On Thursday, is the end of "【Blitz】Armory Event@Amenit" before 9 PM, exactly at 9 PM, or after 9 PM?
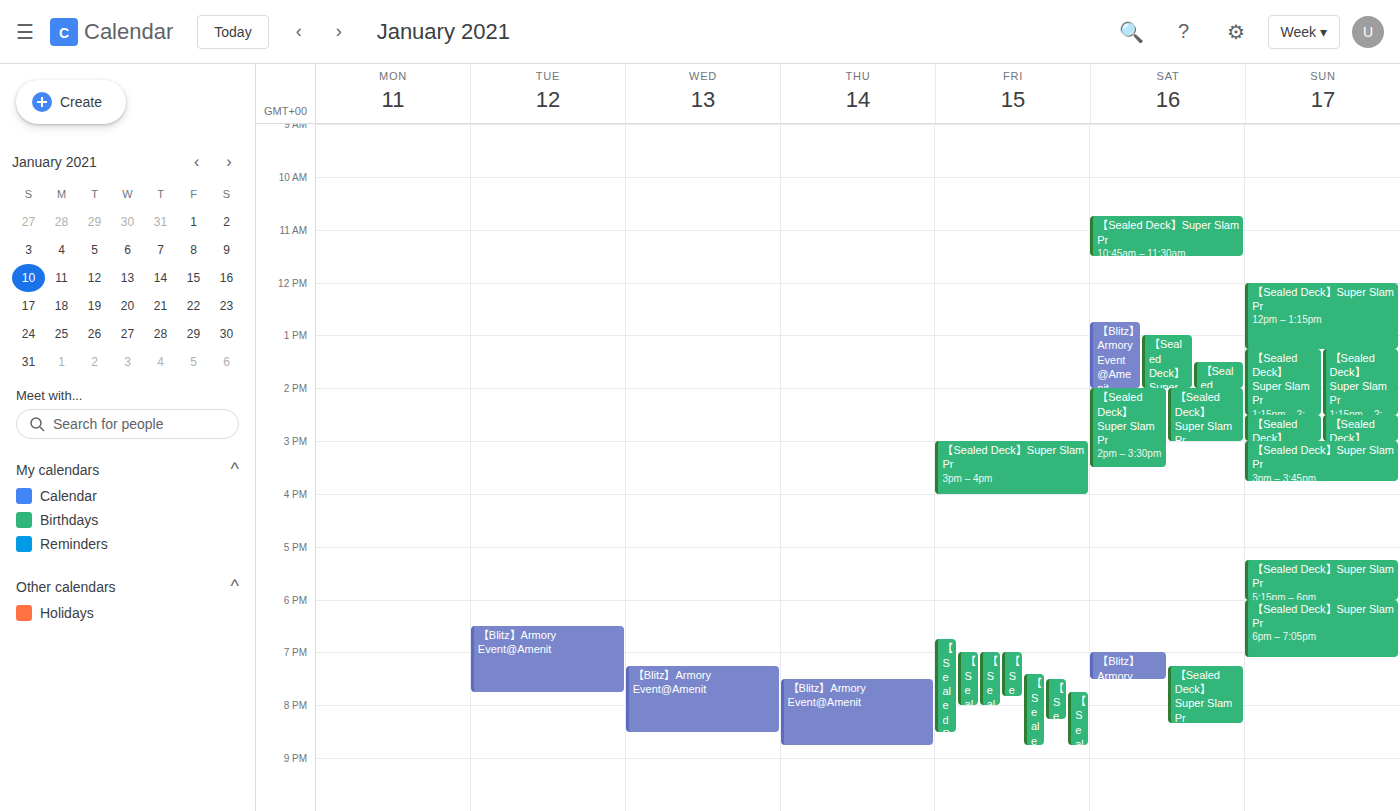
8:45 PM -- before 9 PM, 15 minutes above the 9 PM line.